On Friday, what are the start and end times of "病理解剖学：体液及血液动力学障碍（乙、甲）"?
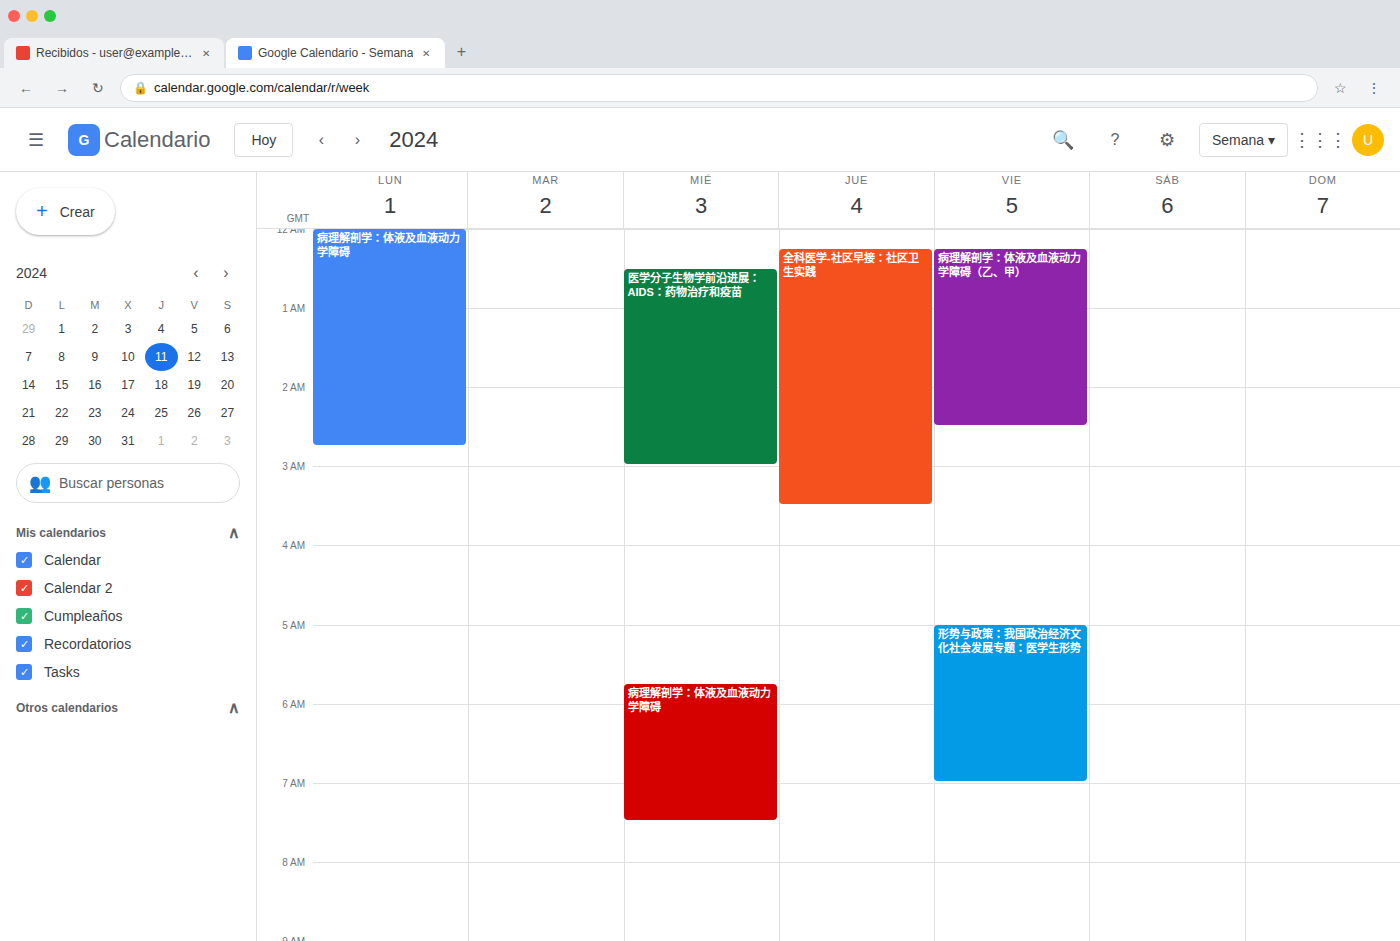
12:15 AM to 2:30 AM